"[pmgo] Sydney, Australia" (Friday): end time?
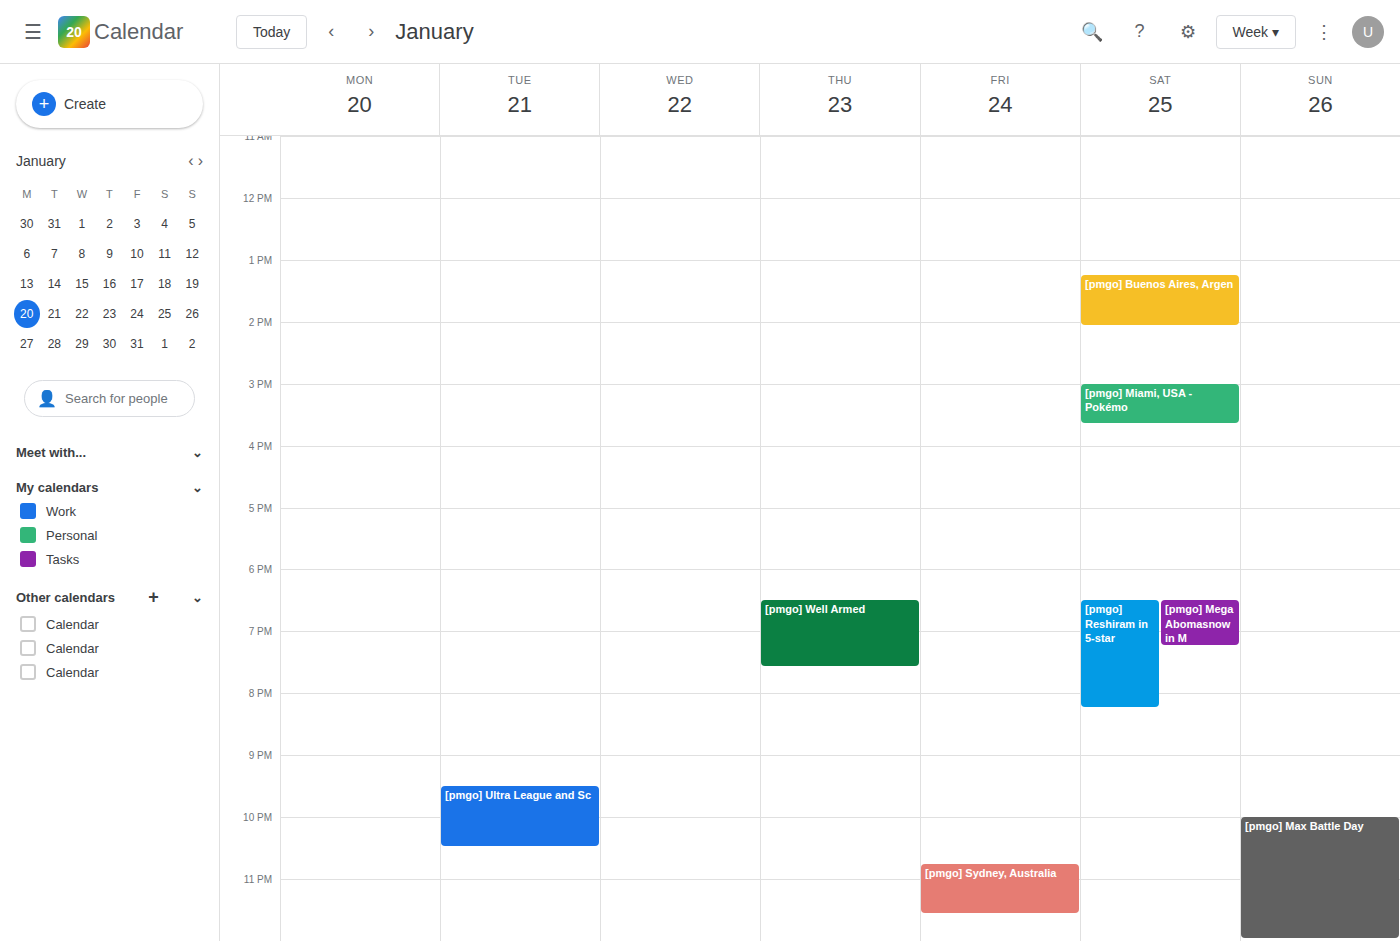
11:35 PM